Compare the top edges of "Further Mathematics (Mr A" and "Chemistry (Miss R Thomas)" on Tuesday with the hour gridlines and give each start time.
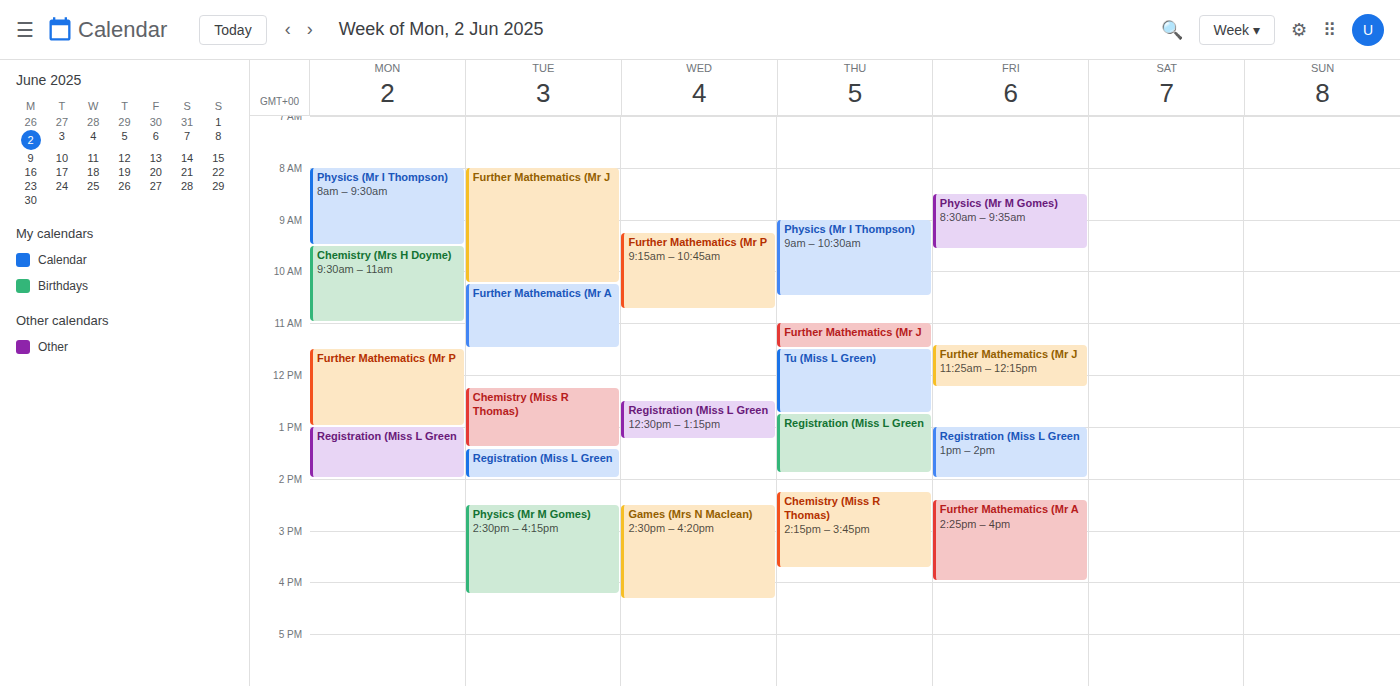
"Further Mathematics (Mr A": 10:15 AM, neither: a quarter of the way from the 10 AM line to the 11 AM line. "Chemistry (Miss R Thomas)": 12:15 PM, neither: a quarter of the way from the 12 PM line to the 1 PM line.